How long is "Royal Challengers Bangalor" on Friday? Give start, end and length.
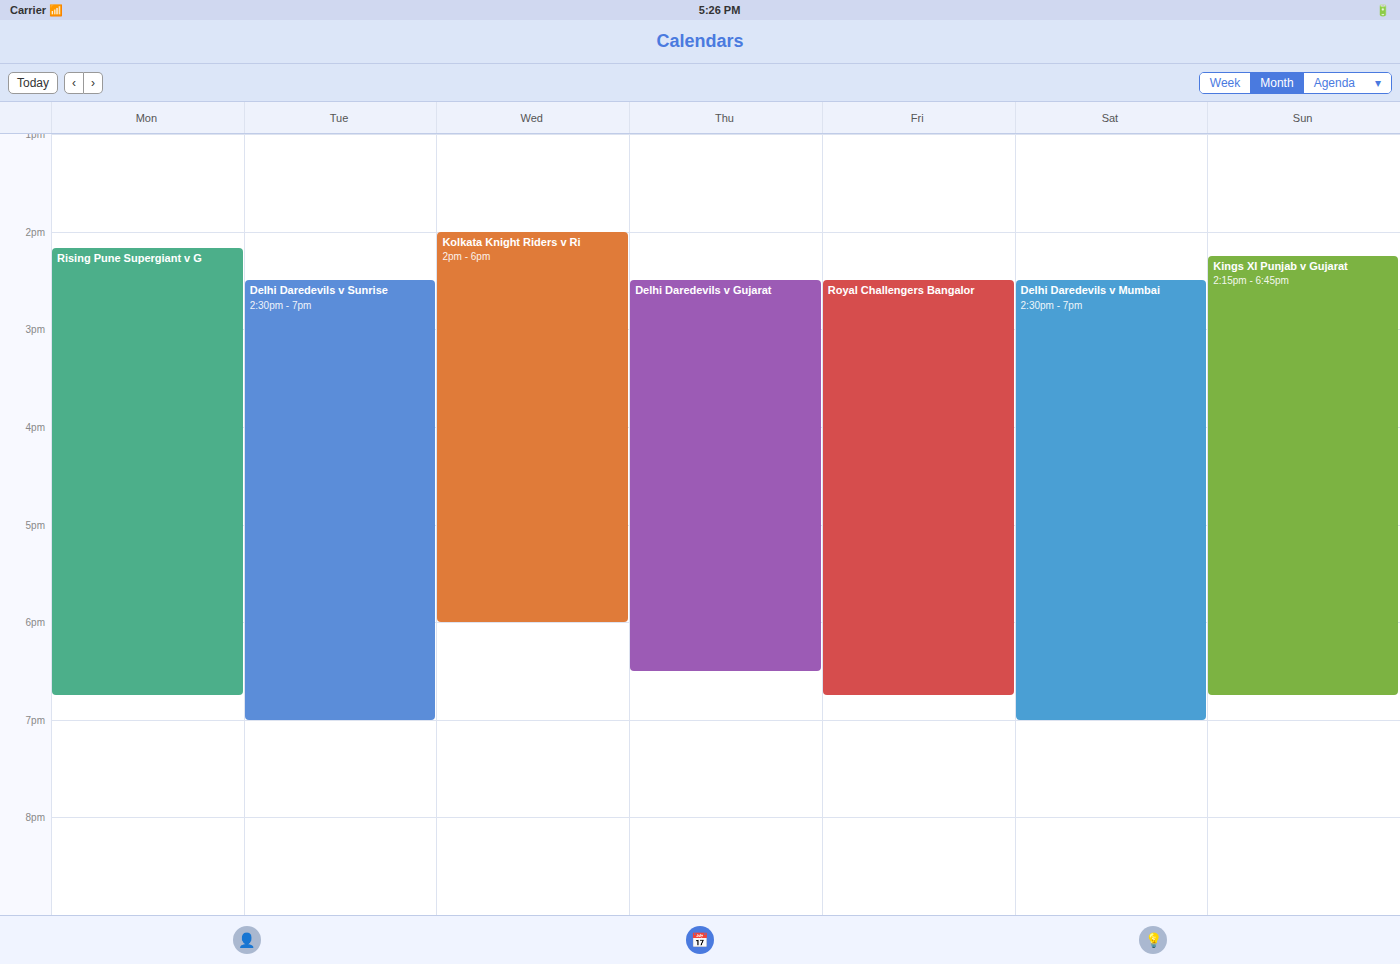
2:30 PM to 6:45 PM, 4 hours 15 minutes